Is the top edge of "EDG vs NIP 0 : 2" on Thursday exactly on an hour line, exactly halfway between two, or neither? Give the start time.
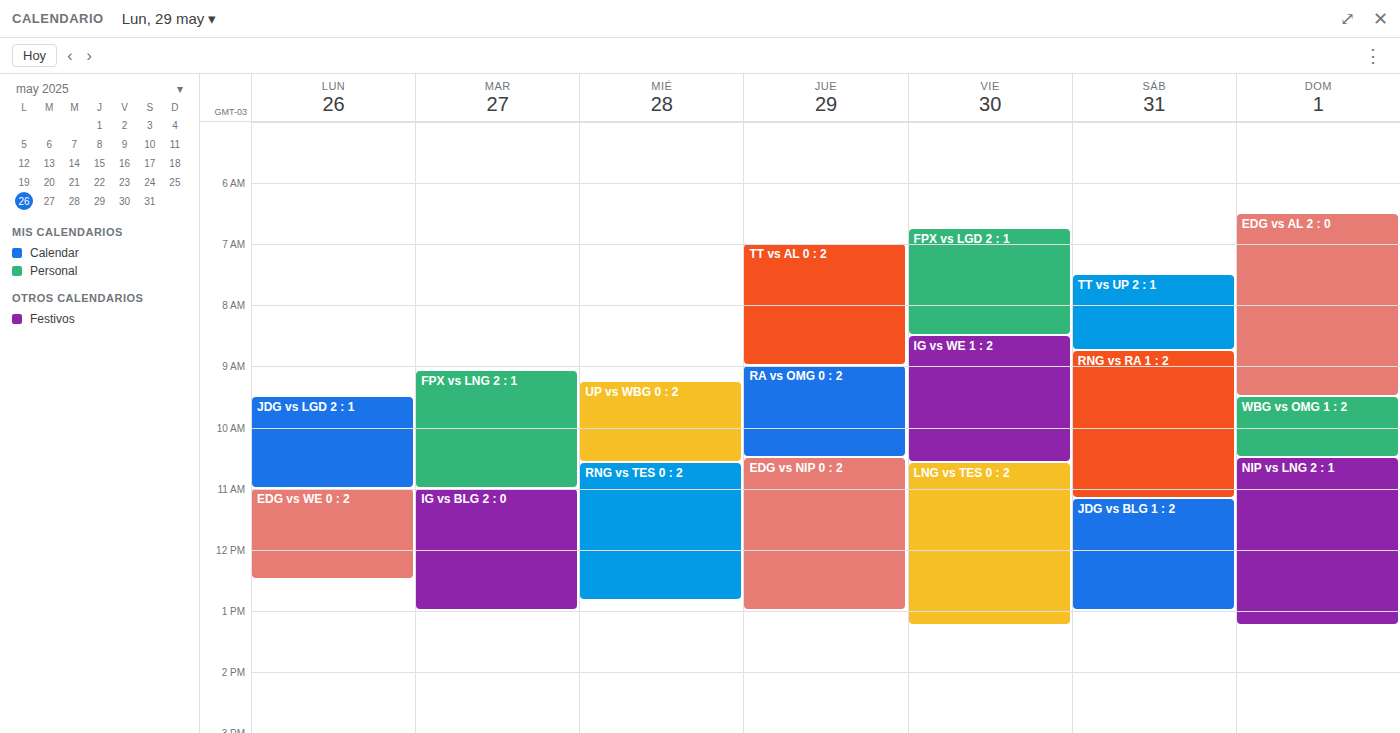
10:30 AM -- halfway between the 10 AM and 11 AM lines.